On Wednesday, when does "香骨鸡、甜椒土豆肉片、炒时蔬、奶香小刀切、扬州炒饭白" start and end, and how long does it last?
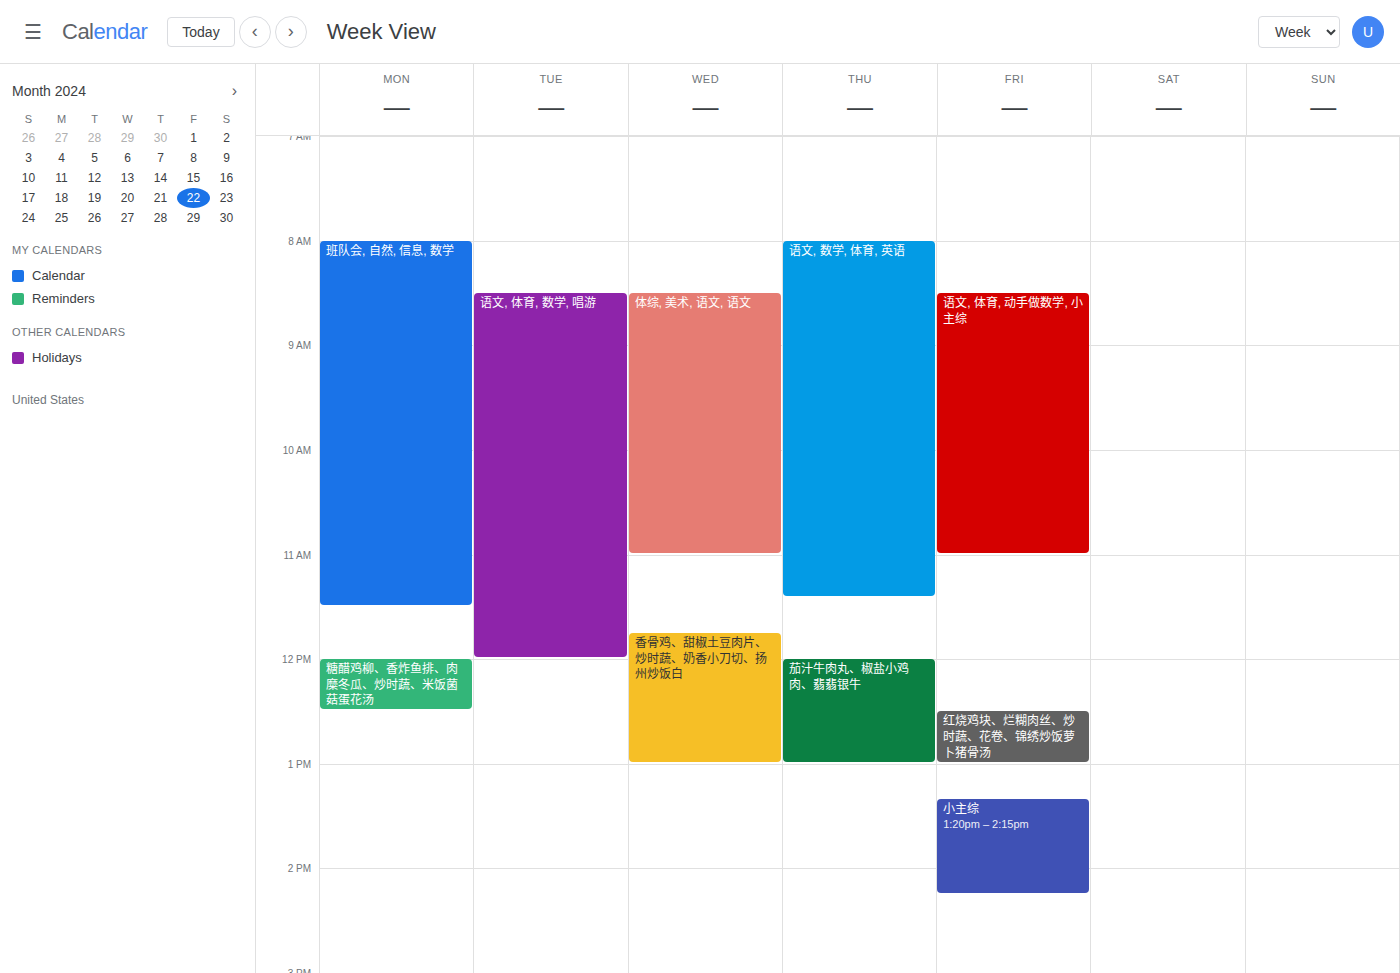
11:45 AM to 1:00 PM, 1 hour 15 minutes